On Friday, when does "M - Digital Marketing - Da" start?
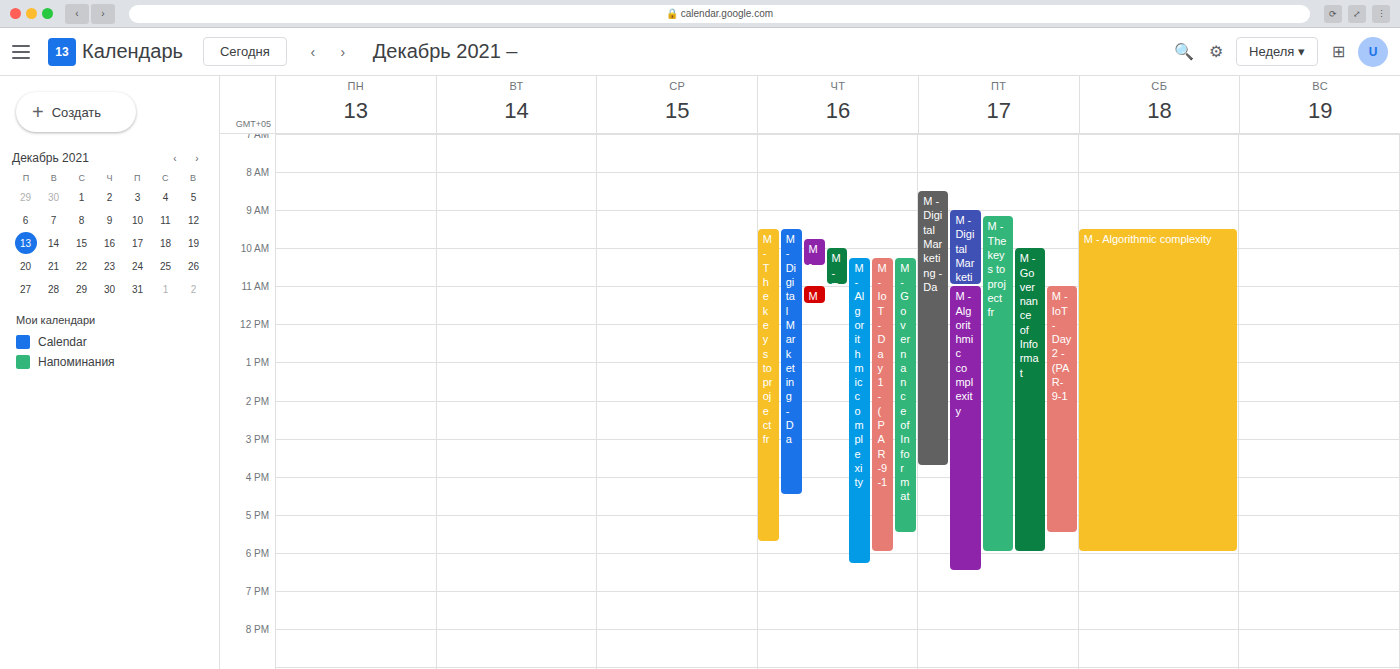
8:30 AM